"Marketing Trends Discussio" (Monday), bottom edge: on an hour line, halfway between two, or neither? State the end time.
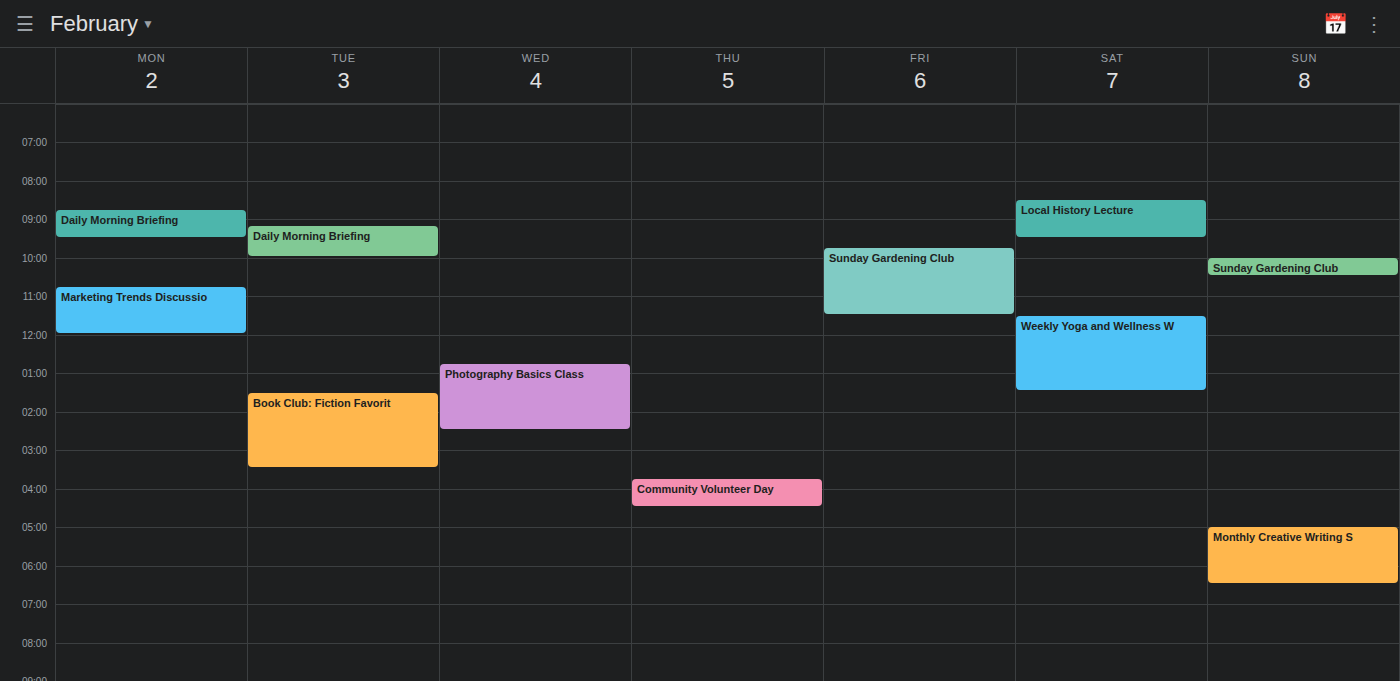
12:00 PM -- exactly on the 12 PM line.